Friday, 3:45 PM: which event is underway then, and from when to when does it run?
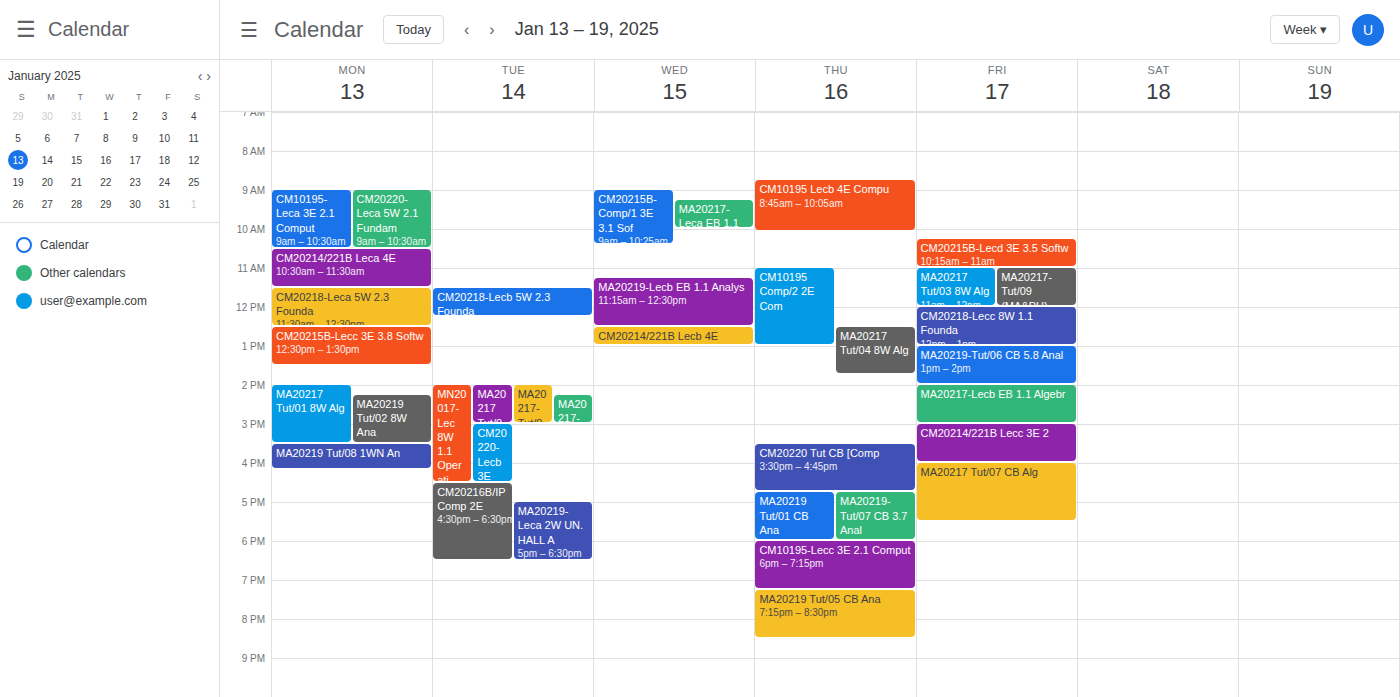
"CM20214/221B Lecc 3E 2", 3:00 PM to 4:00 PM